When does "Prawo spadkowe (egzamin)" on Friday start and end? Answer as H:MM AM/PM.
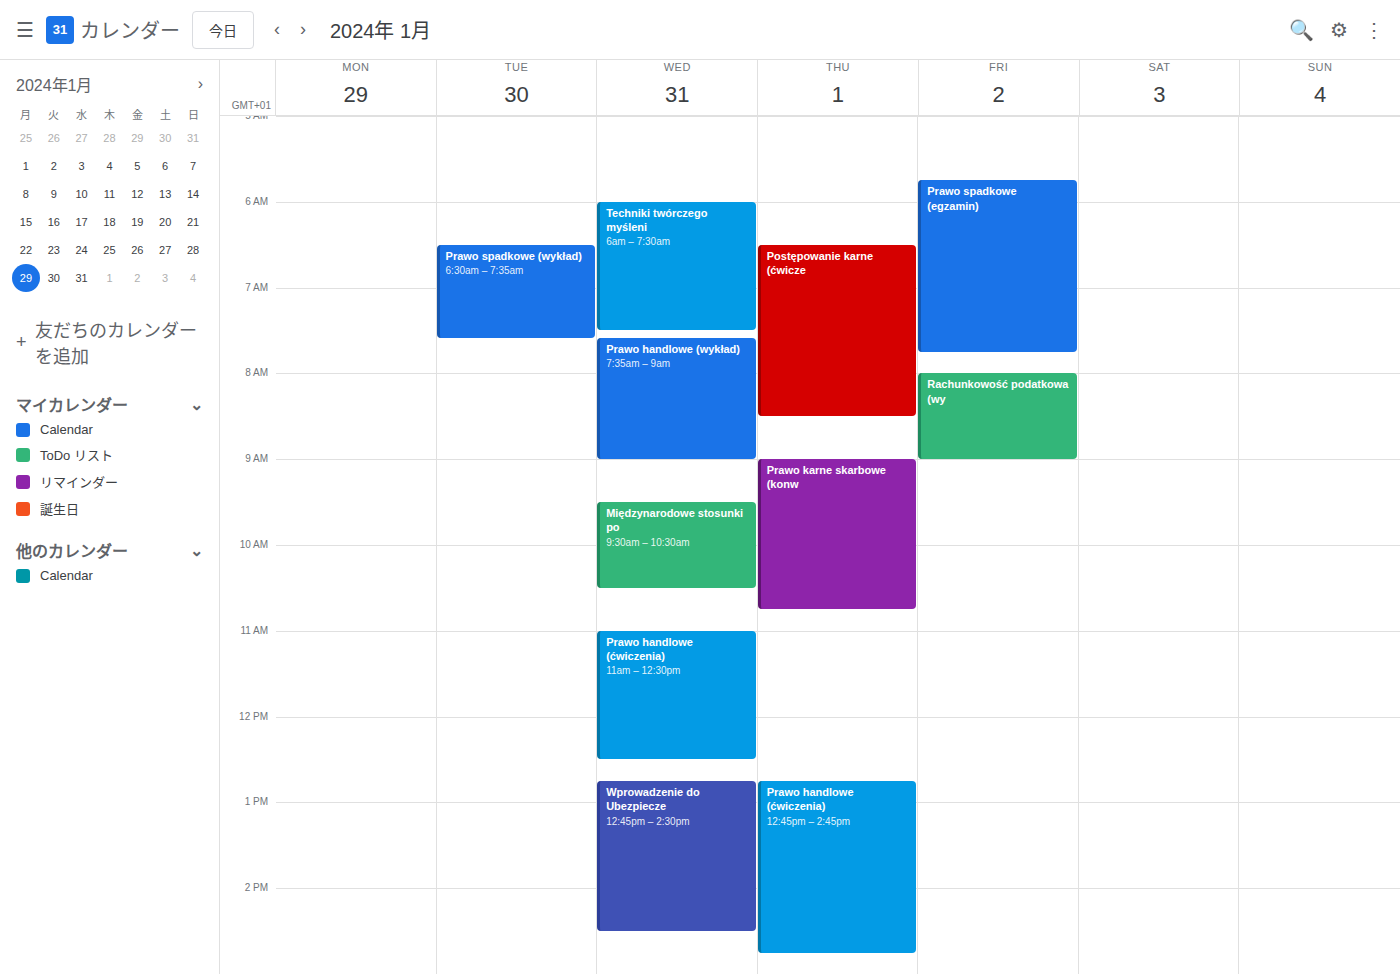
5:45 AM to 7:45 AM